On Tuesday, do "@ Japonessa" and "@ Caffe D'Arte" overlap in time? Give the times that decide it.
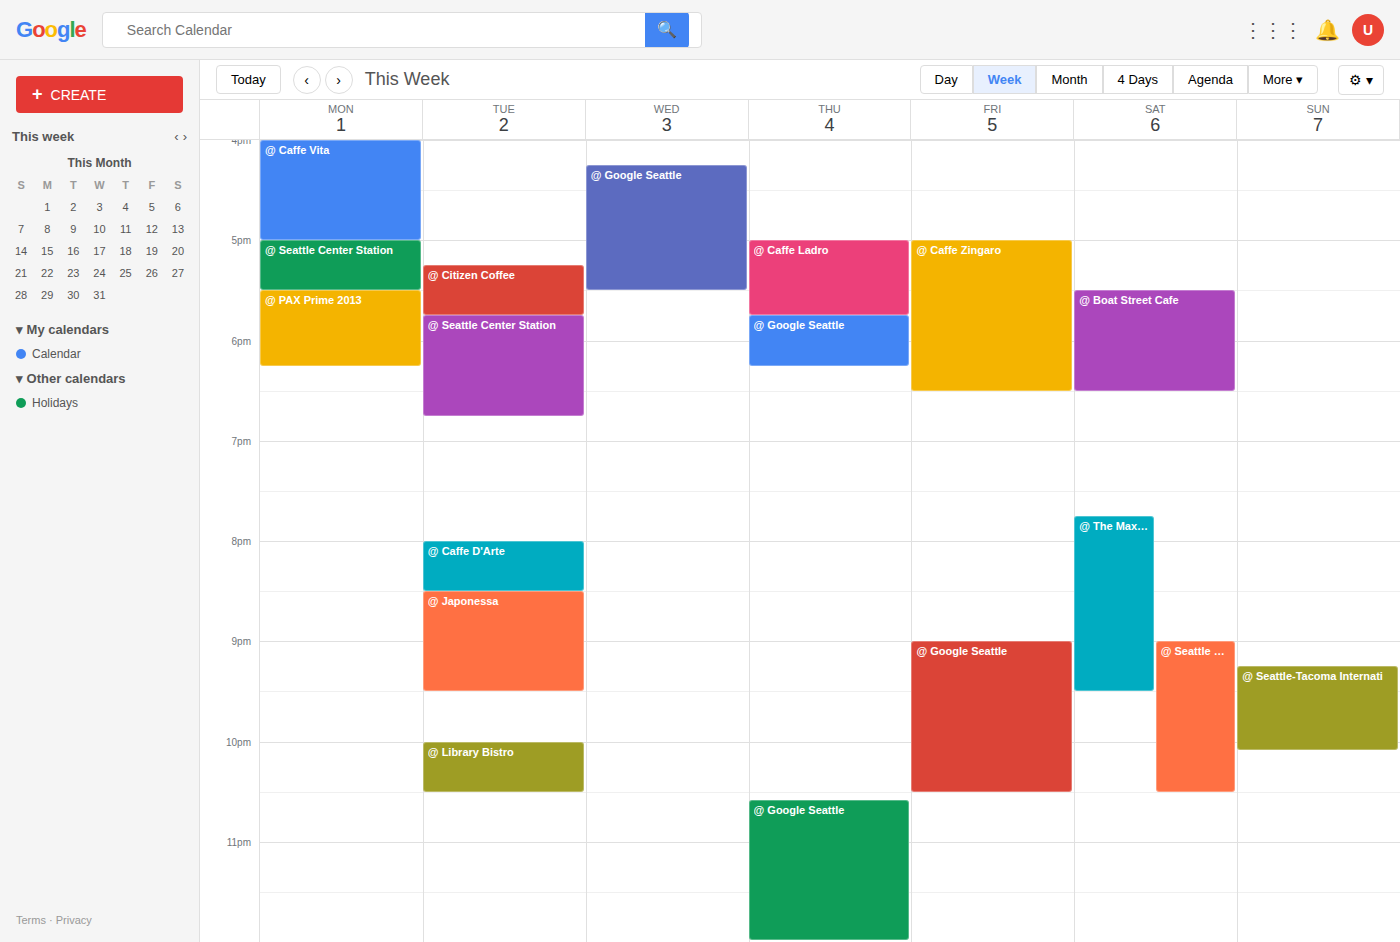
"@ Caffe D'Arte" ends at 8:30 PM, exactly when "@ Japonessa" starts -- they touch but do not overlap.